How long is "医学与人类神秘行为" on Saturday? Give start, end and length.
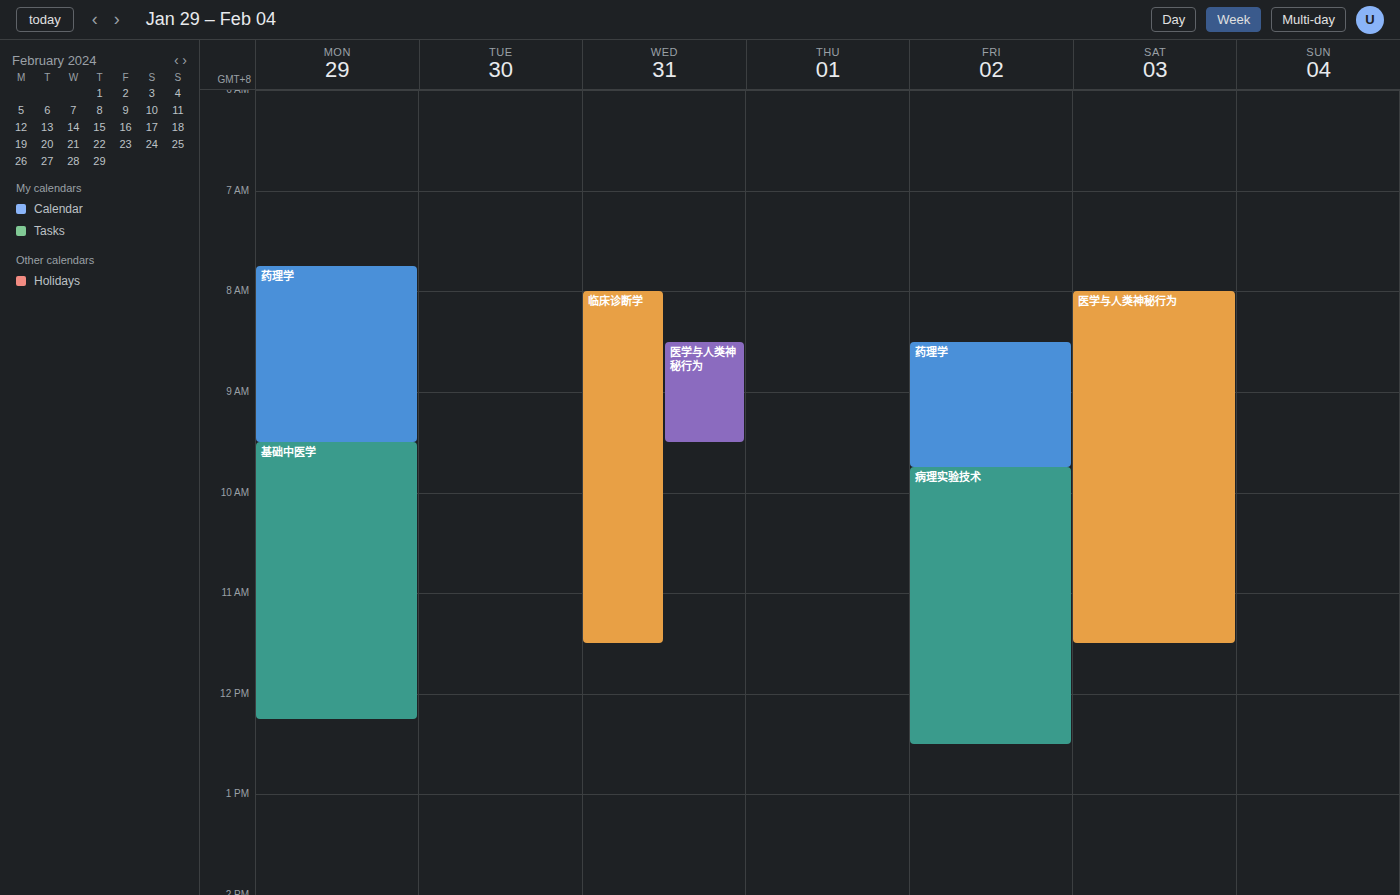
8:00 AM to 11:30 AM, 3 hours 30 minutes